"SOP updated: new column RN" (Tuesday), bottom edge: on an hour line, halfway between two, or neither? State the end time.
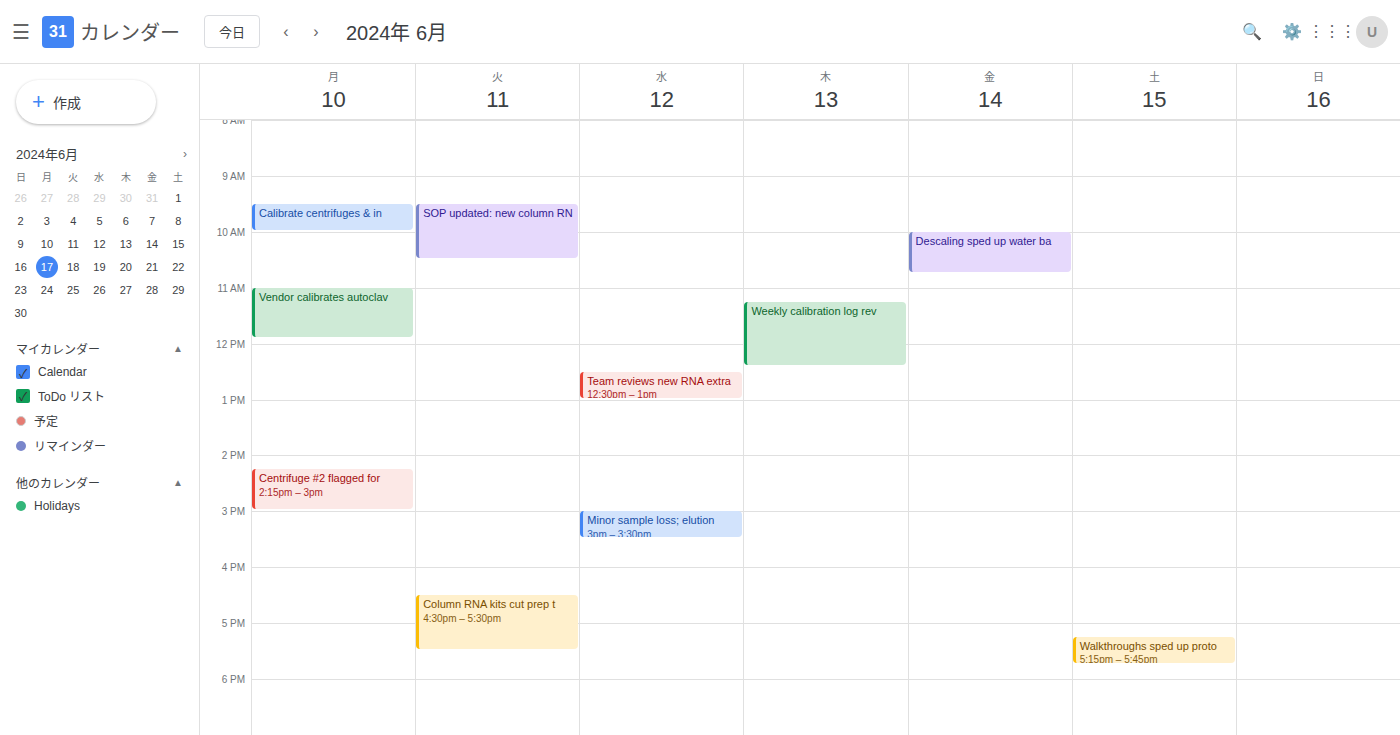
10:30 AM -- halfway between the 10 AM and 11 AM lines.